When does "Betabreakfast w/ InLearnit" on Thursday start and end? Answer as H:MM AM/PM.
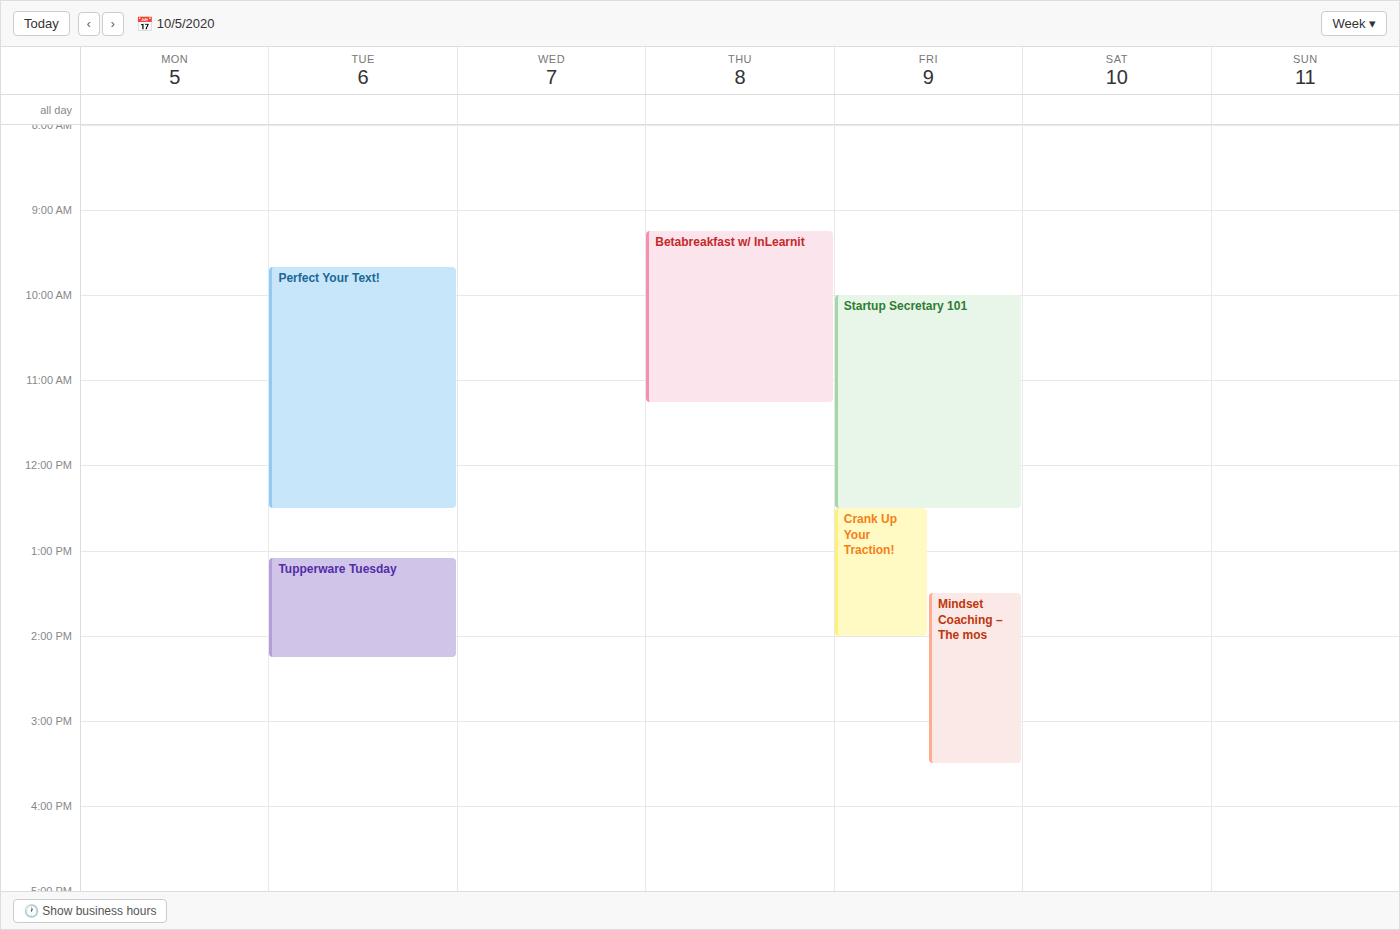
9:15 AM to 11:15 AM